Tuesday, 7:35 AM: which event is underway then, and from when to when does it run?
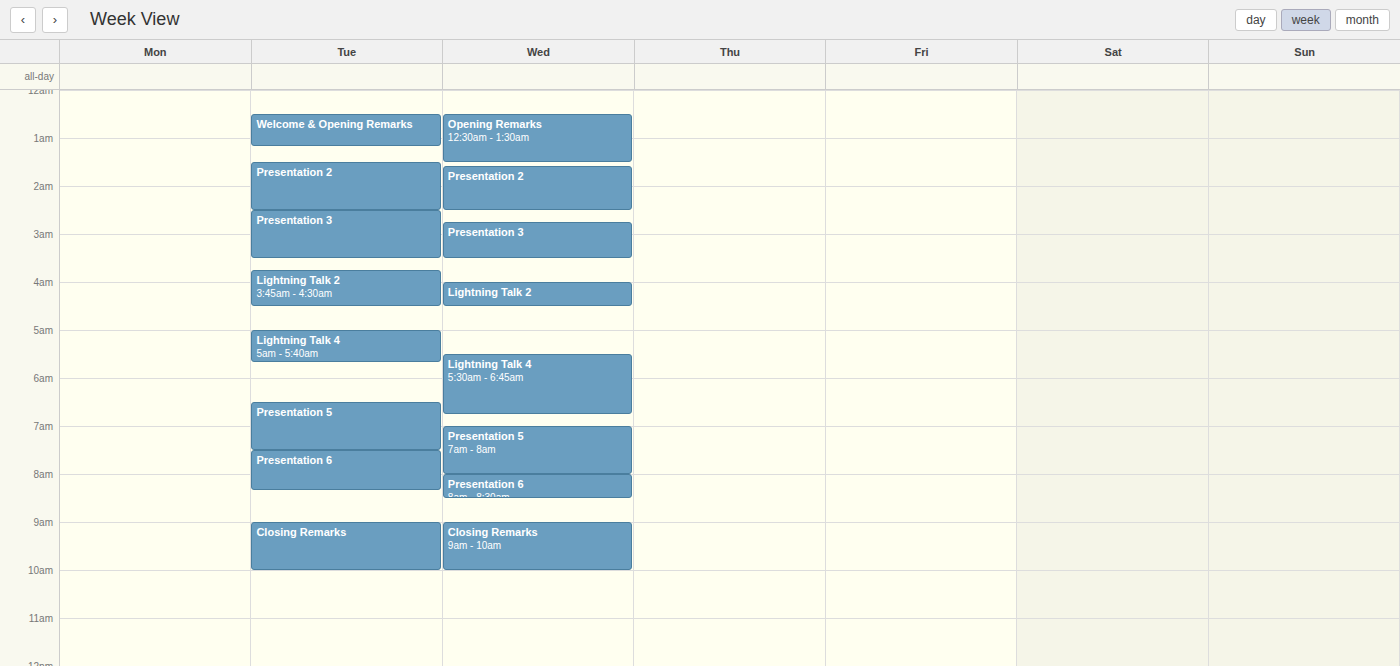
"Presentation 6", 7:30 AM to 8:20 AM